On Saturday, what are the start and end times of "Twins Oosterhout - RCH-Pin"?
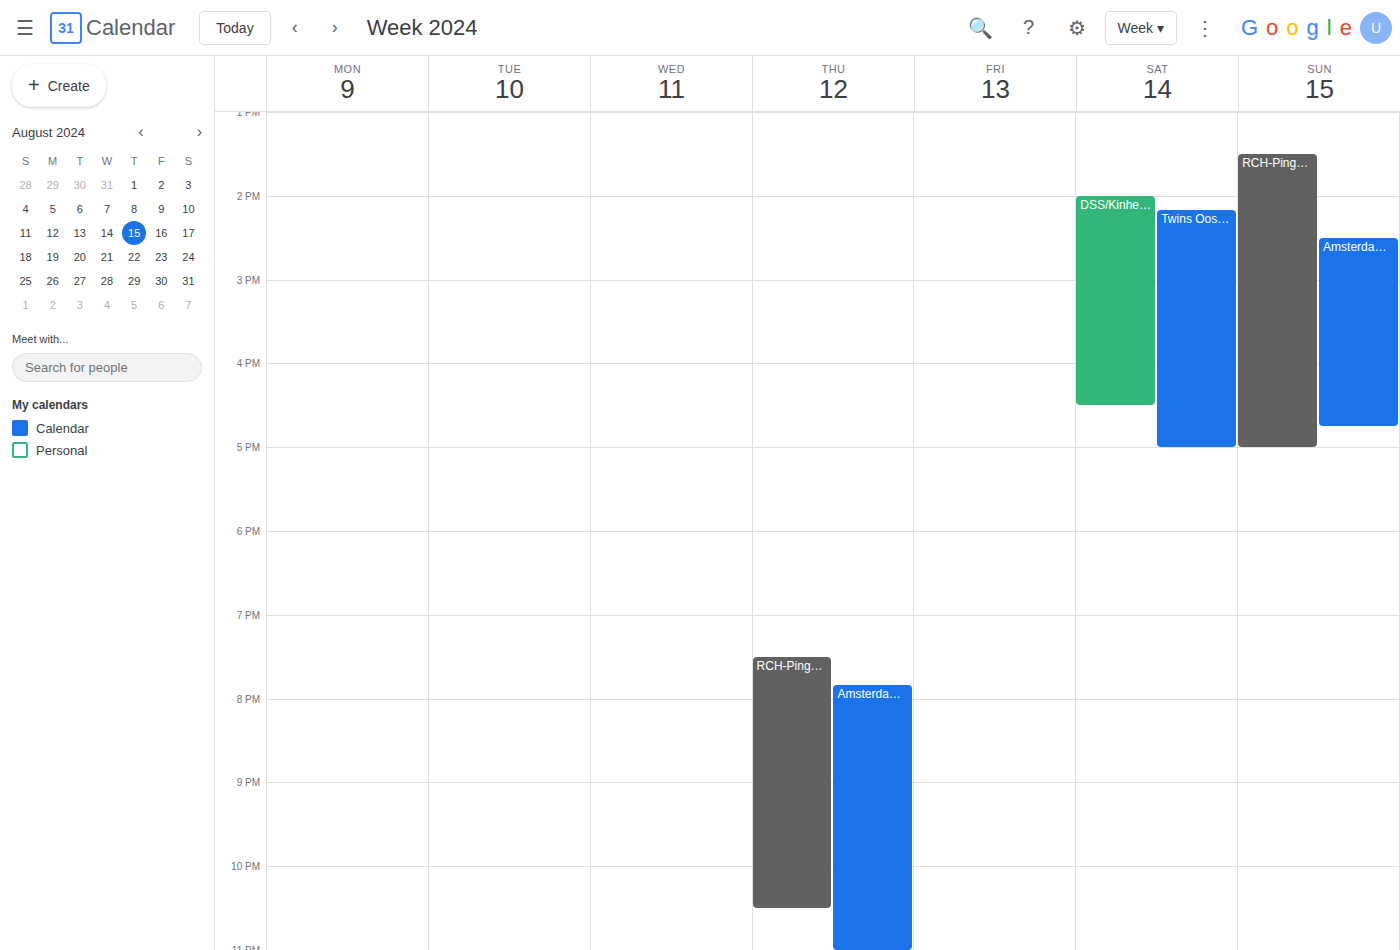
2:10 PM to 5:00 PM